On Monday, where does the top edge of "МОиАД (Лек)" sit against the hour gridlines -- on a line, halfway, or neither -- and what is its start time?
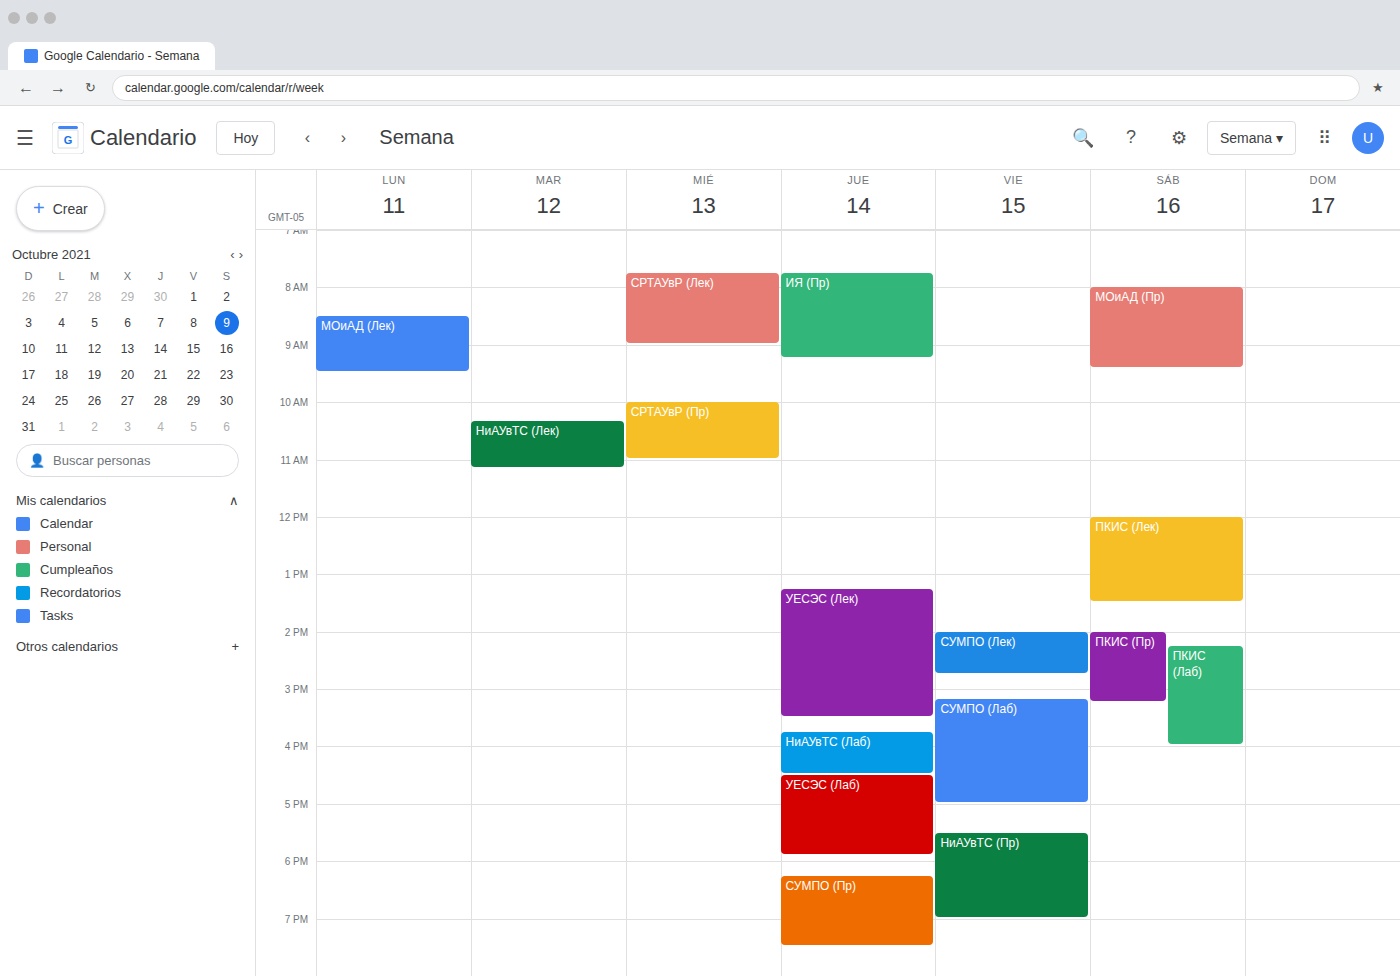
8:30 AM -- halfway between the 8 AM and 9 AM lines.